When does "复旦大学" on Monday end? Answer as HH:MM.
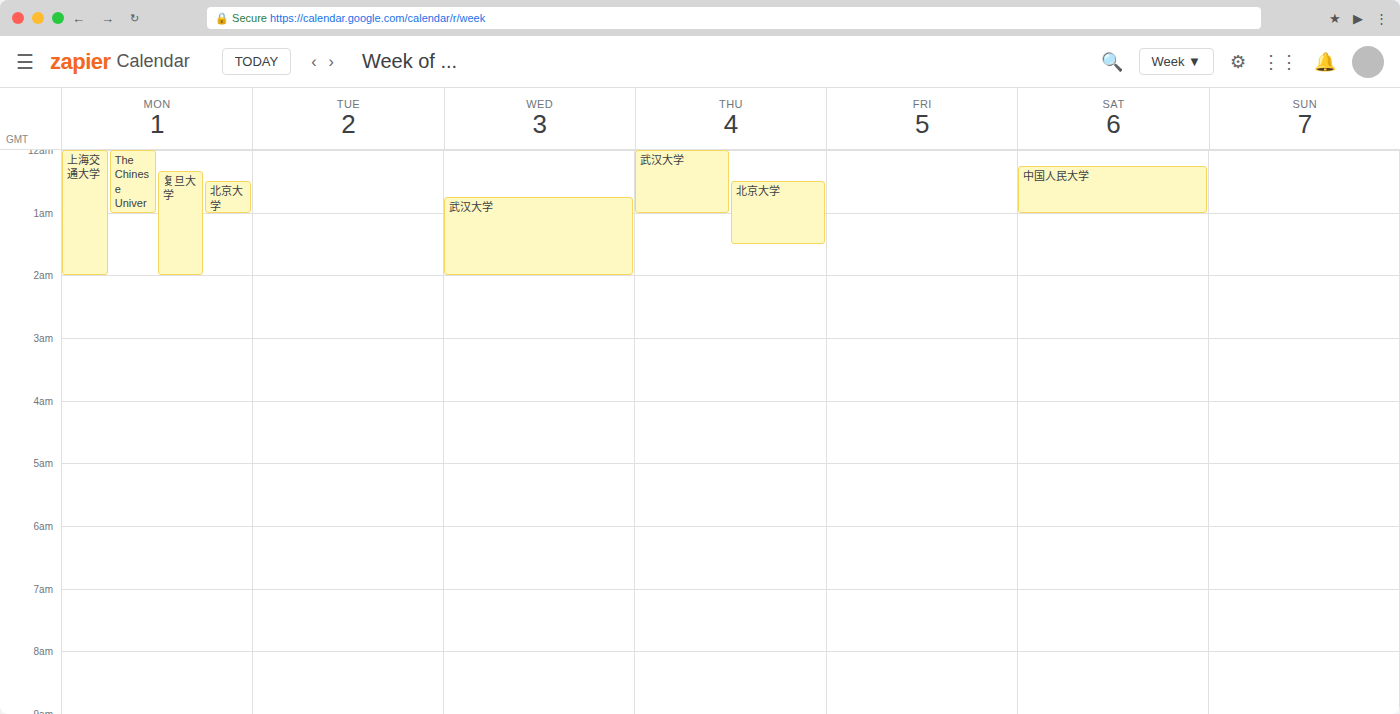
02:00